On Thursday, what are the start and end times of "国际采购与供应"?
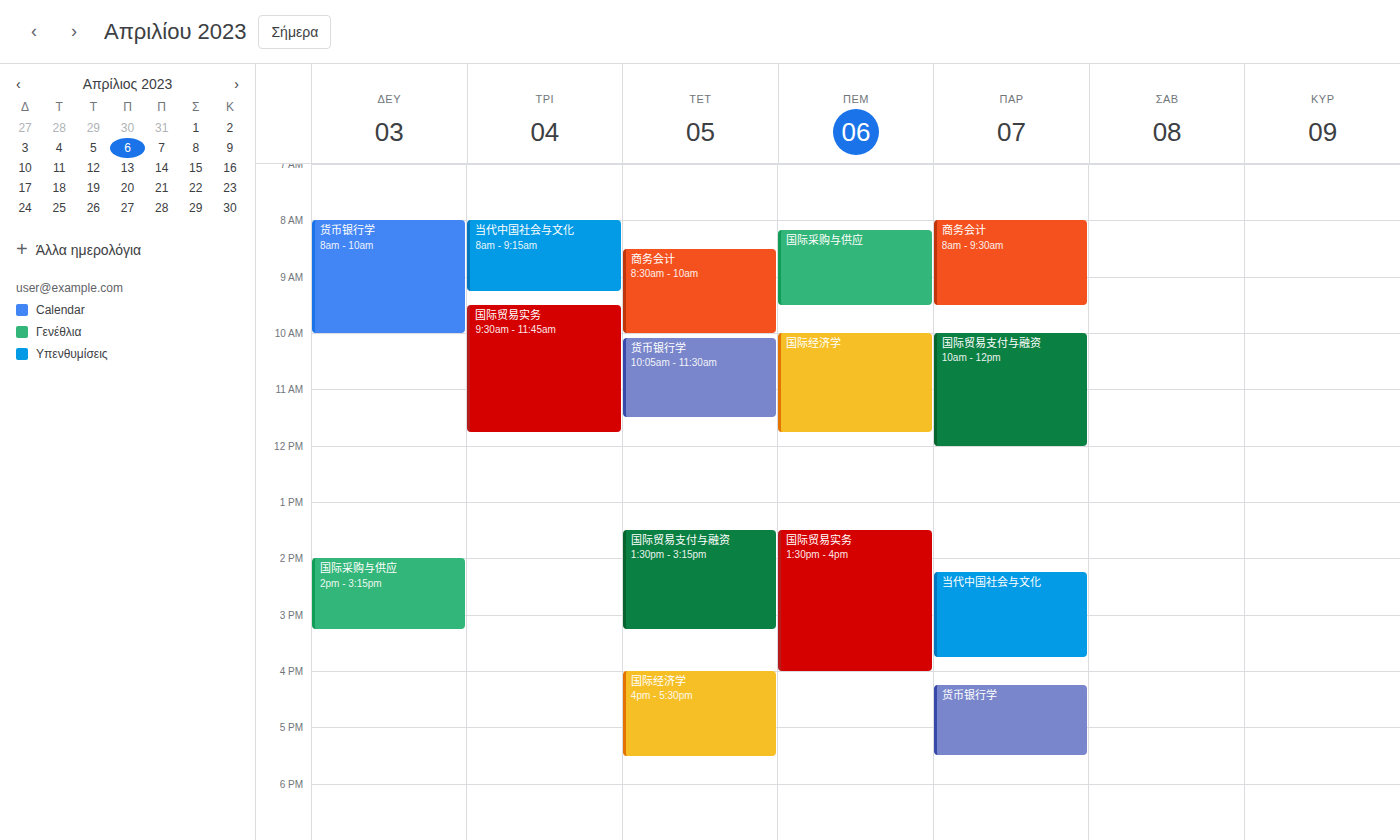
8:10 AM to 9:30 AM